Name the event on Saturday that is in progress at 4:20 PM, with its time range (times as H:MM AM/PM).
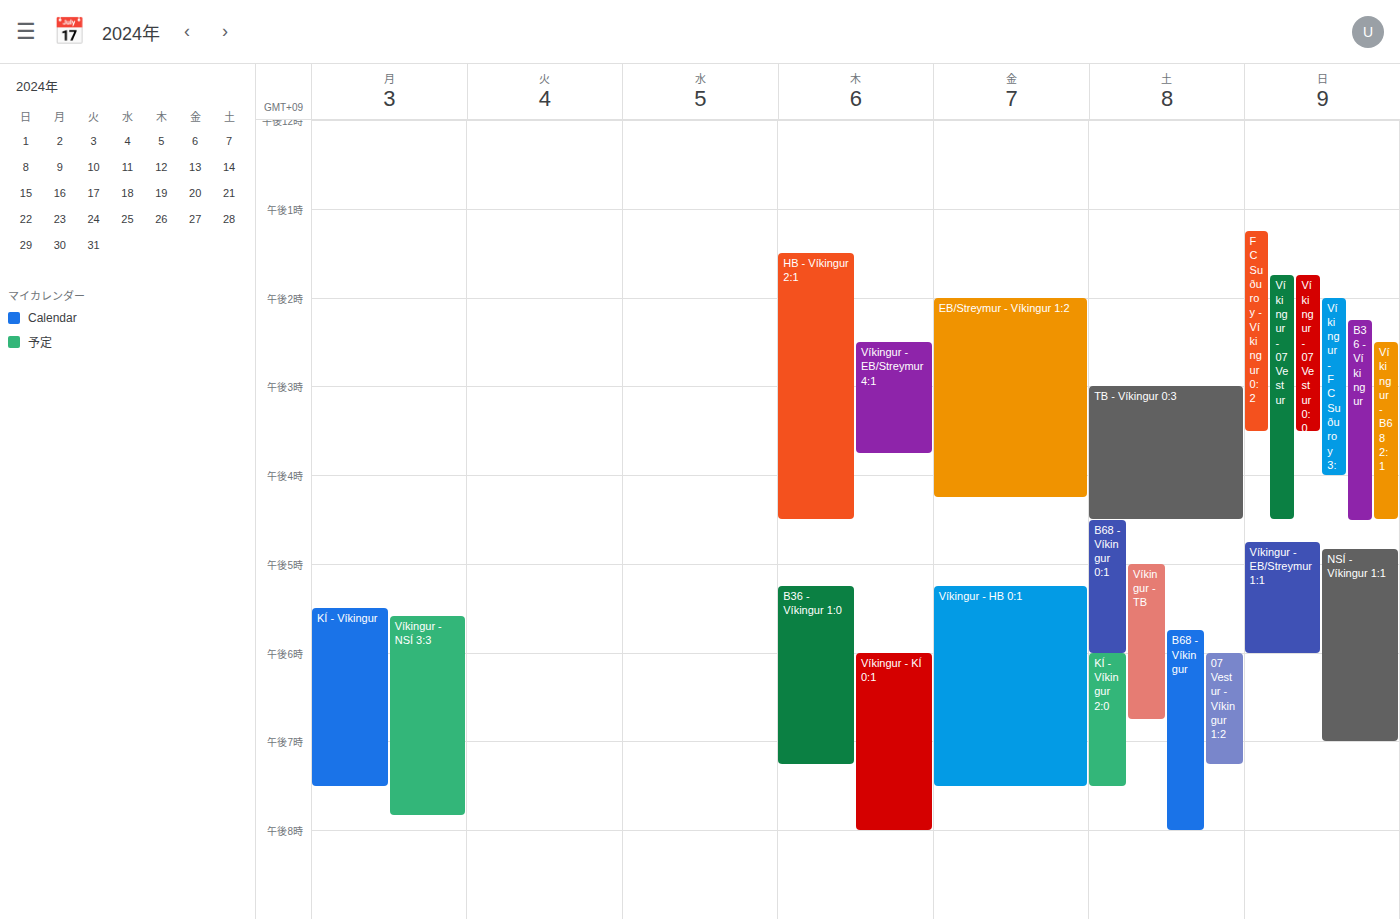
"TB - Víkingur 0:3", 3:00 PM to 4:30 PM